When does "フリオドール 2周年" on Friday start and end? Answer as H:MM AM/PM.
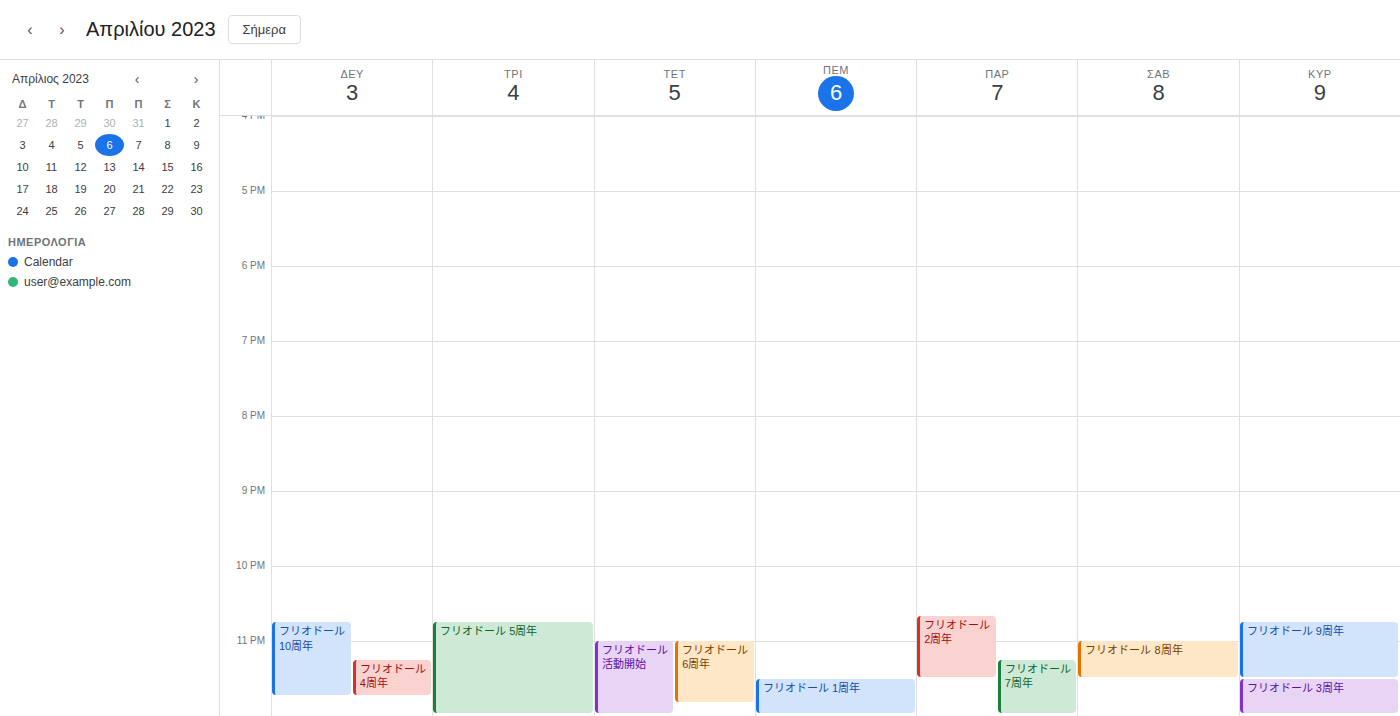
10:40 PM to 11:30 PM